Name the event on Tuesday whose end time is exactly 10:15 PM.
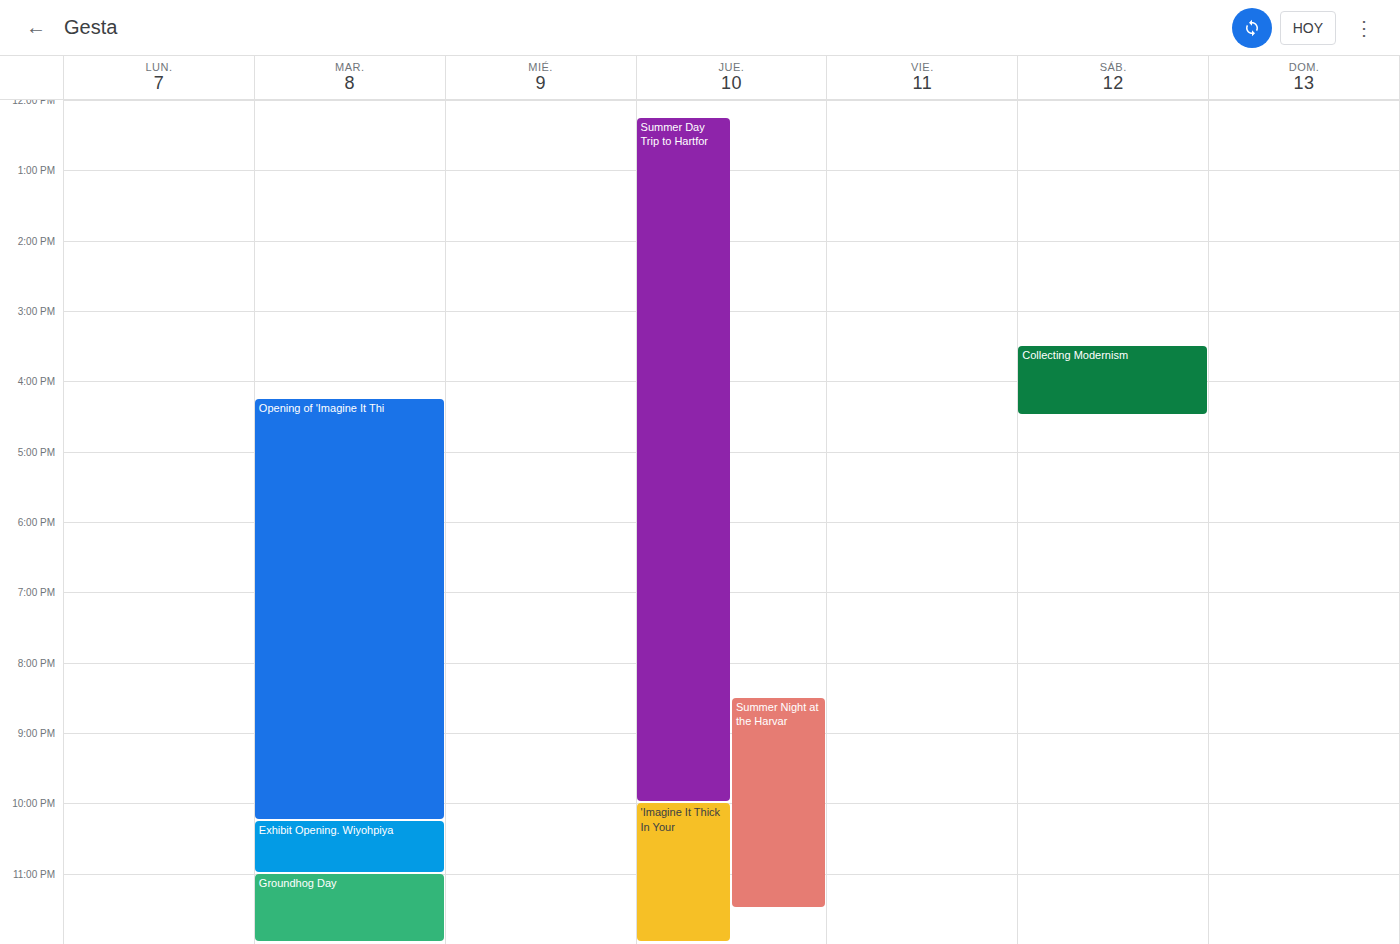
"Opening of 'Imagine It Thi"